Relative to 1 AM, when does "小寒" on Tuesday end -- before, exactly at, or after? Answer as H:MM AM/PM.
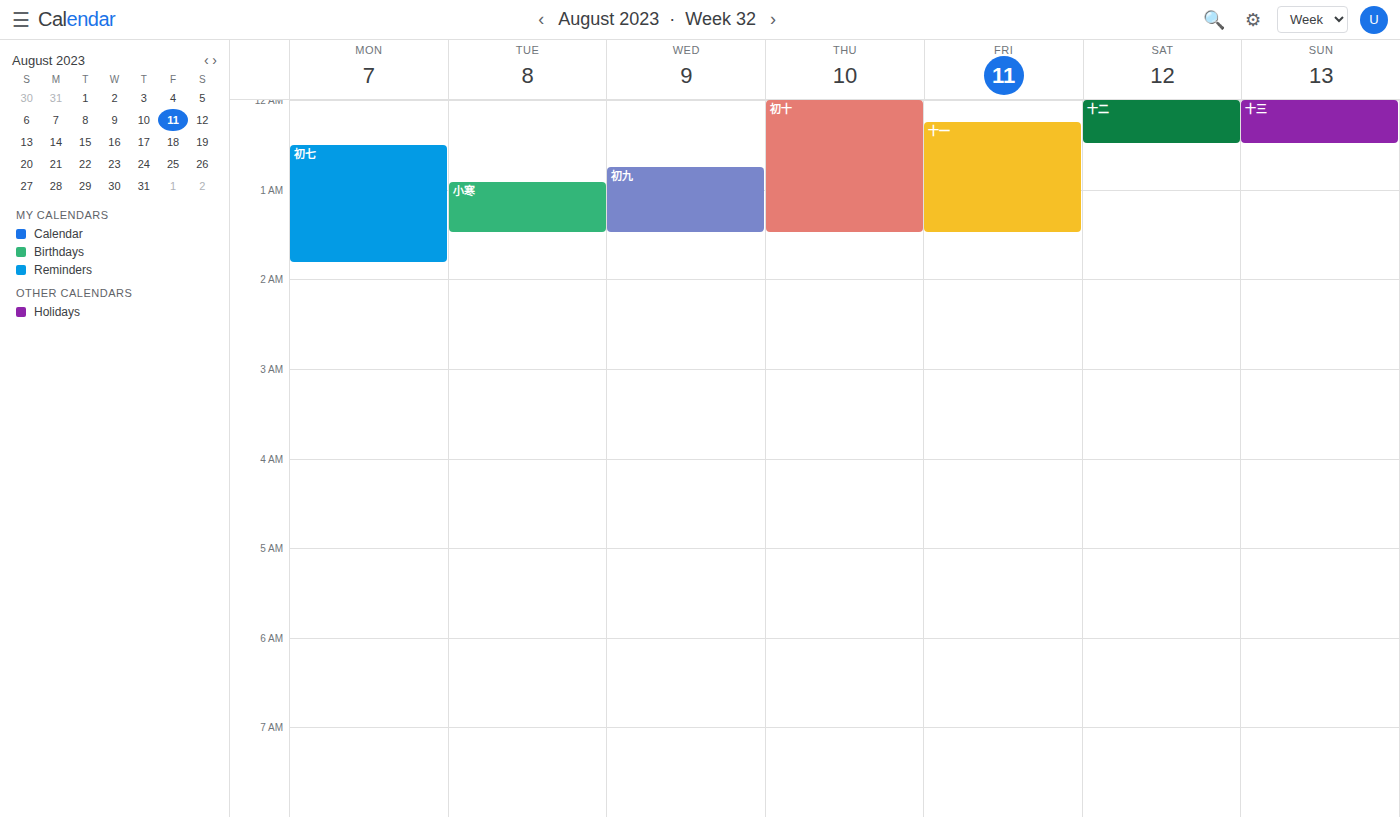
1:30 AM -- after 1 AM, 30 minutes below the 1 AM line.